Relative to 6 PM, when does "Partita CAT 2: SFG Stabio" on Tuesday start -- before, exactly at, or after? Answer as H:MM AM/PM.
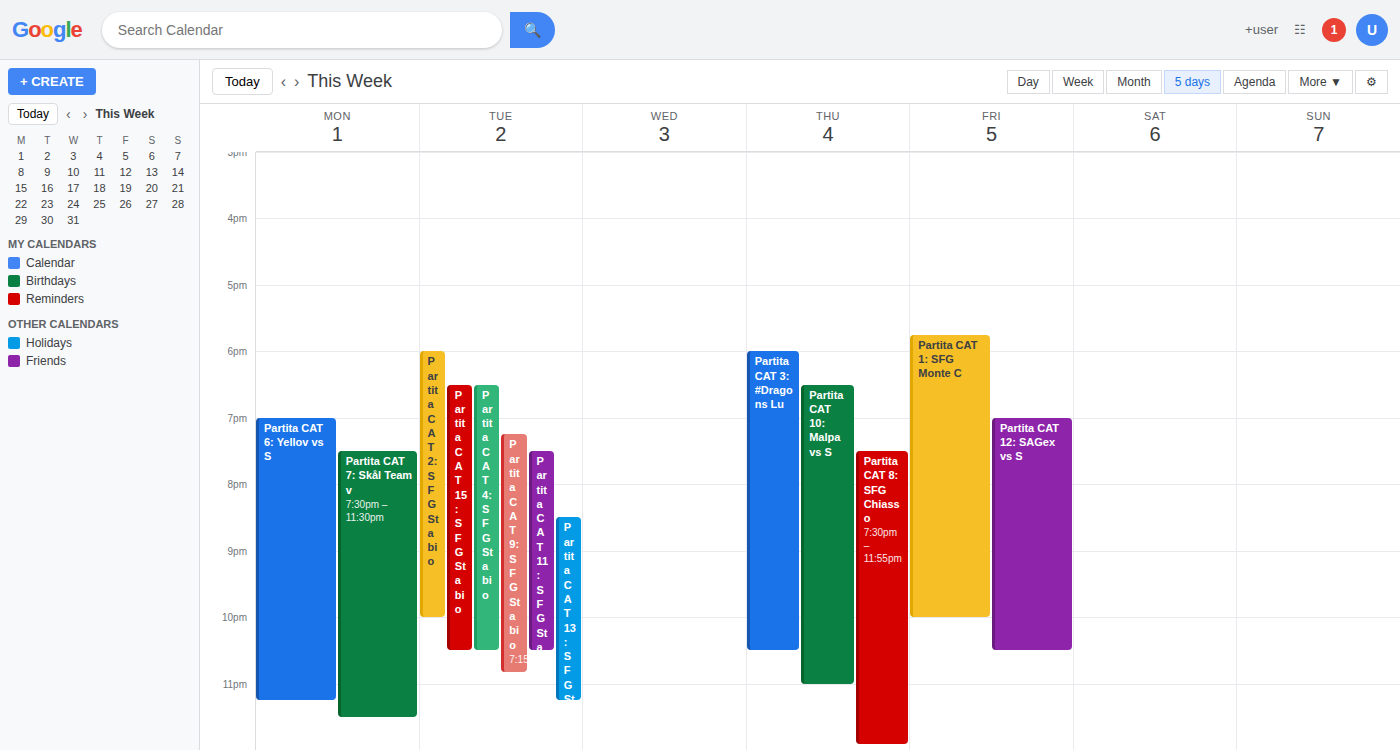
6:00 PM -- exactly at 6 PM, on the 6 PM line.